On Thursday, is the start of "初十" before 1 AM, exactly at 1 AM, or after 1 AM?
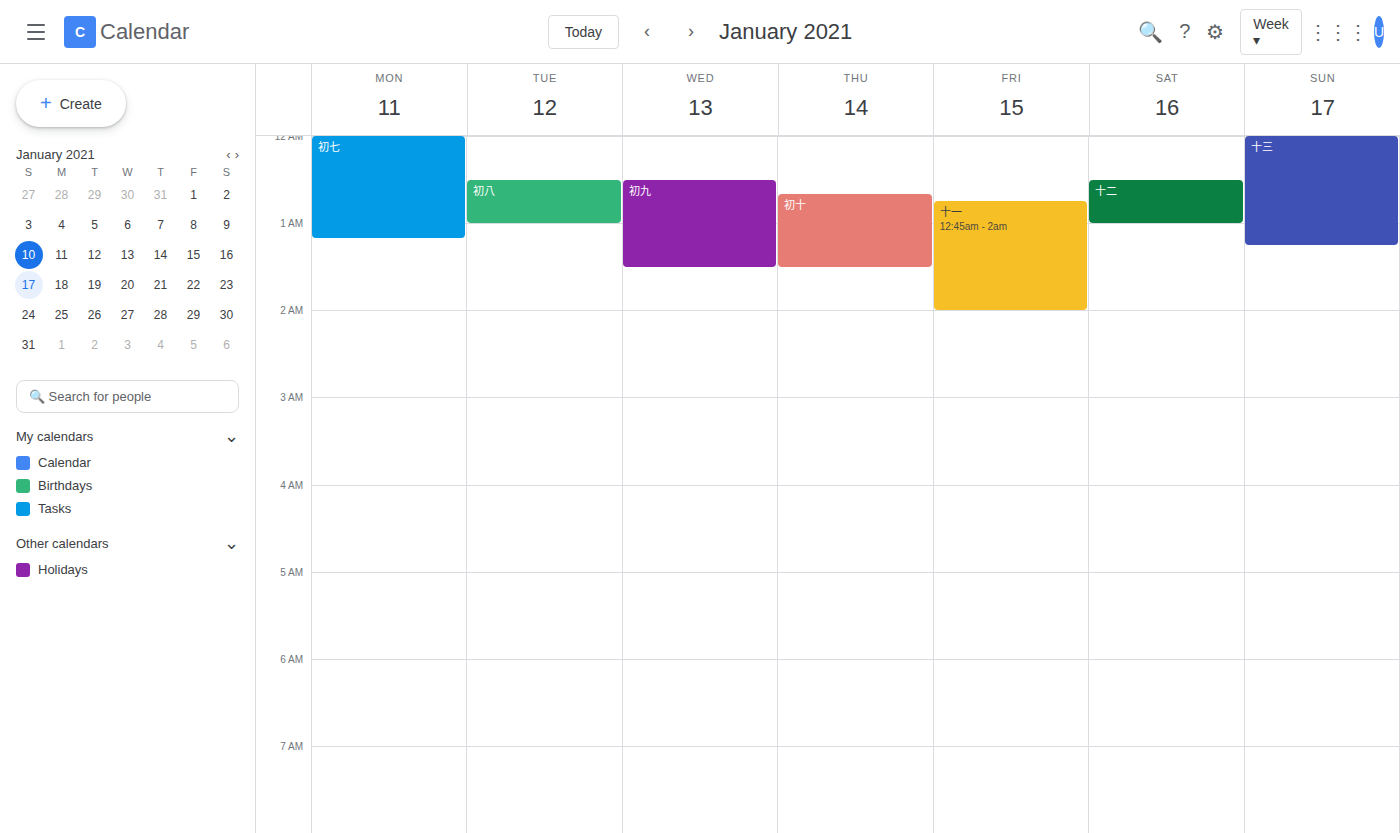
12:40 AM -- before 1 AM, 20 minutes above the 1 AM line.